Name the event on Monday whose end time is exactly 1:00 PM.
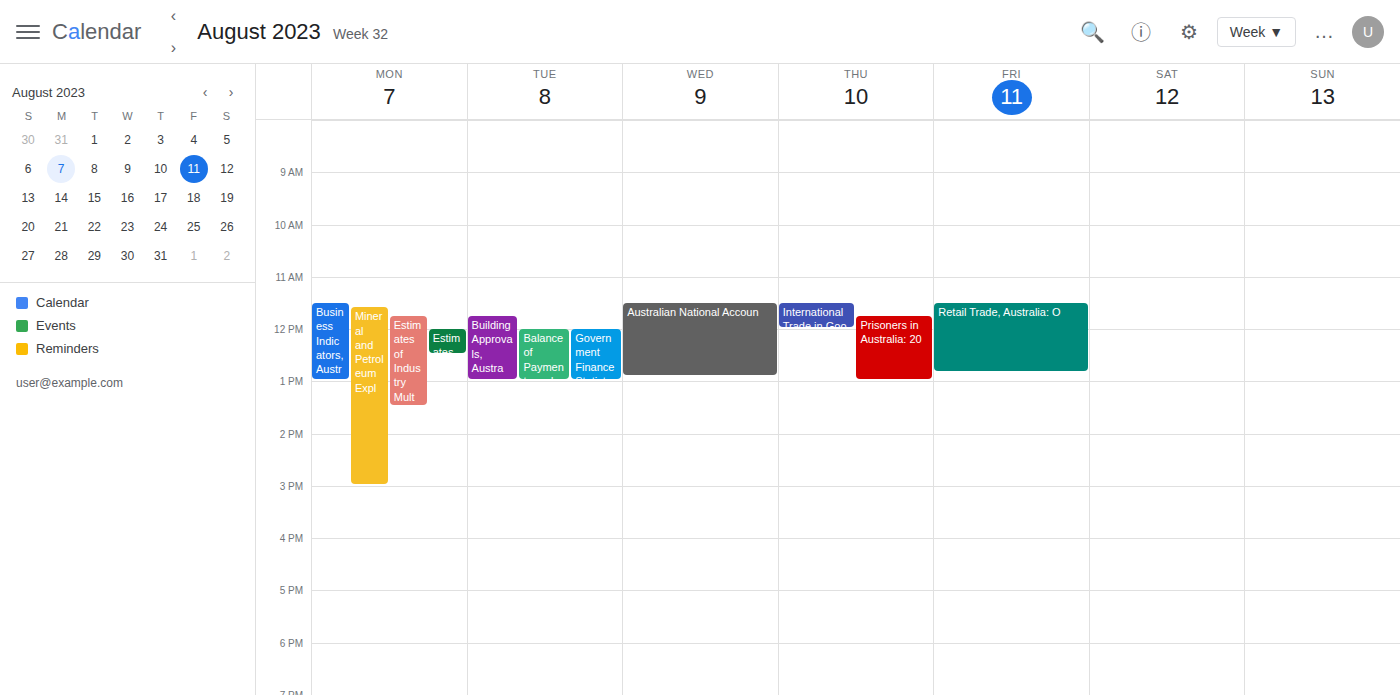
"Business Indicators, Austr"